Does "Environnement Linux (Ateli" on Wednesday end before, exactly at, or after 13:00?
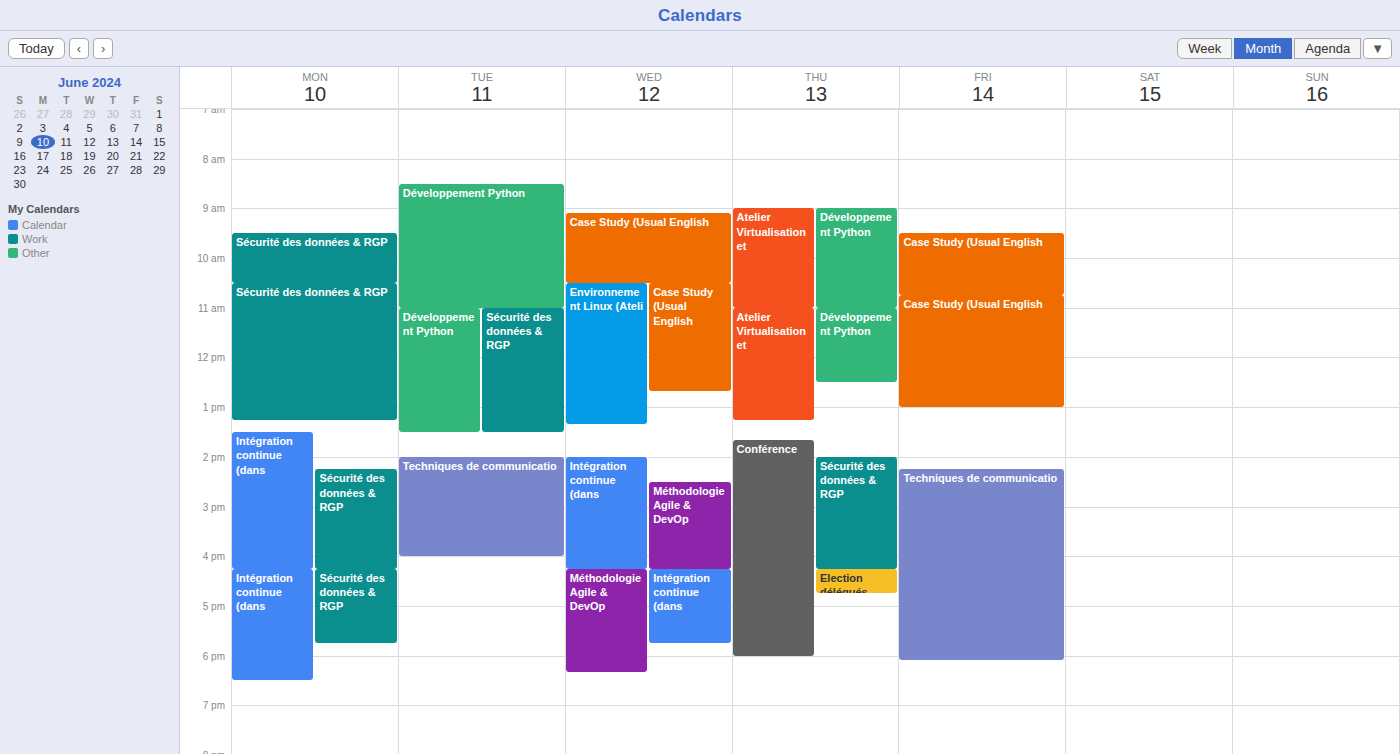
13:20 -- after 13:00, 20 minutes below the 13:00 line.